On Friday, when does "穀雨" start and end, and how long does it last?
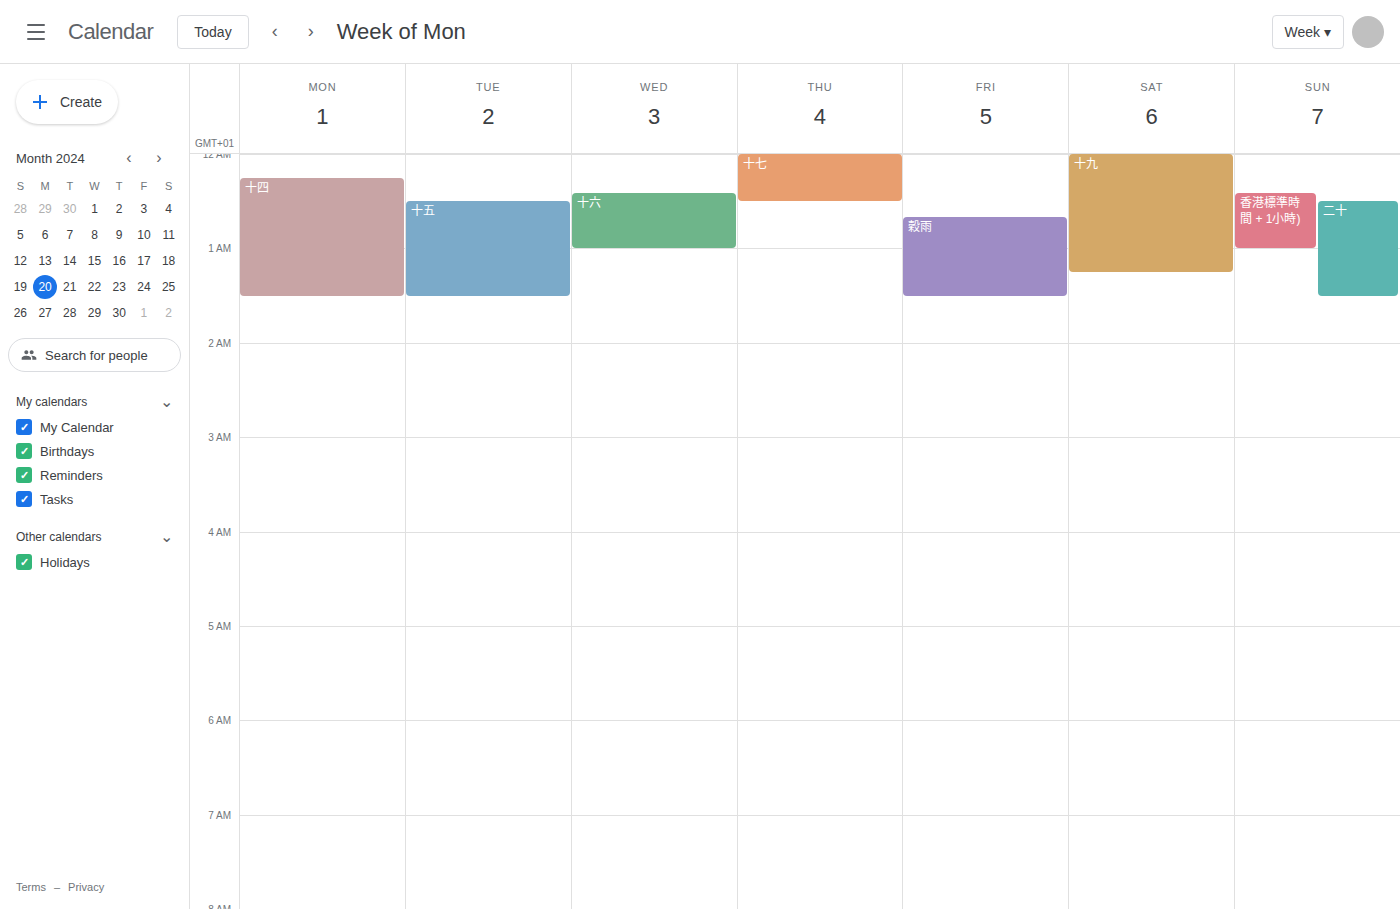
12:40 AM to 1:30 AM, 50 minutes